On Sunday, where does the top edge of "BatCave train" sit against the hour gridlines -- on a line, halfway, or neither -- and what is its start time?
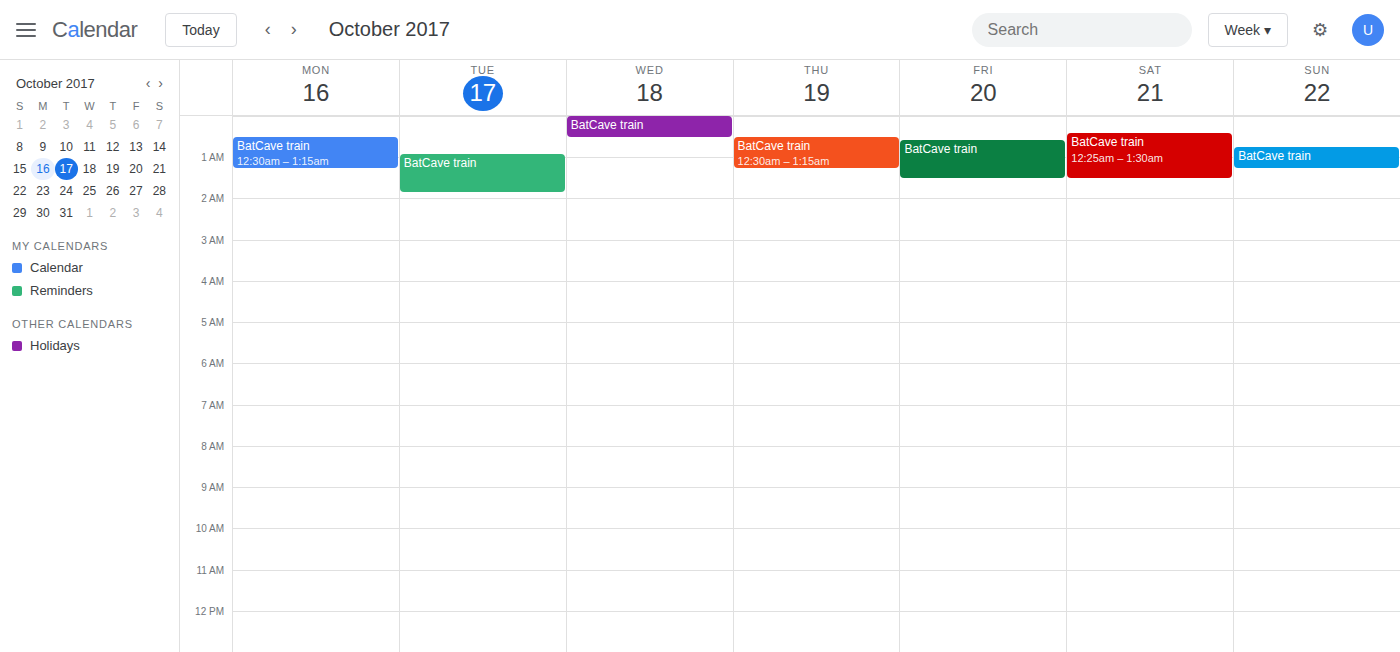
12:45 AM -- neither: three quarters of the way from the 12 AM line to the 1 AM line.